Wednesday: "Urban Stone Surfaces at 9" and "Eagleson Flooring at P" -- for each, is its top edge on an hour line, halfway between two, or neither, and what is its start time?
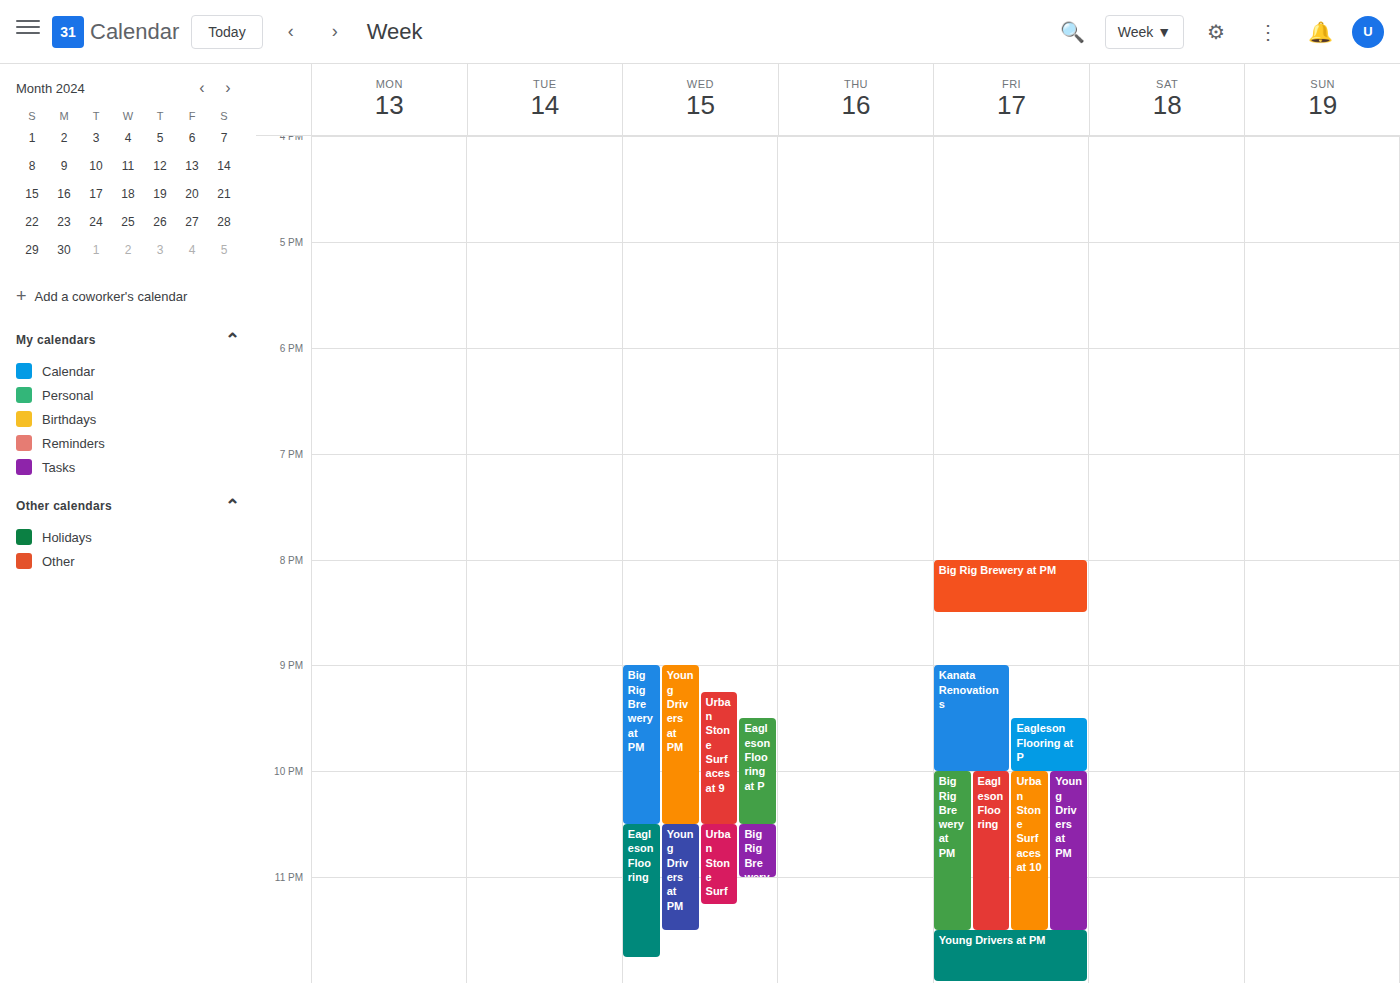
"Urban Stone Surfaces at 9": 9:15 PM, neither: a quarter of the way from the 9 PM line to the 10 PM line. "Eagleson Flooring at P": 9:30 PM, halfway between the 9 PM and 10 PM lines.